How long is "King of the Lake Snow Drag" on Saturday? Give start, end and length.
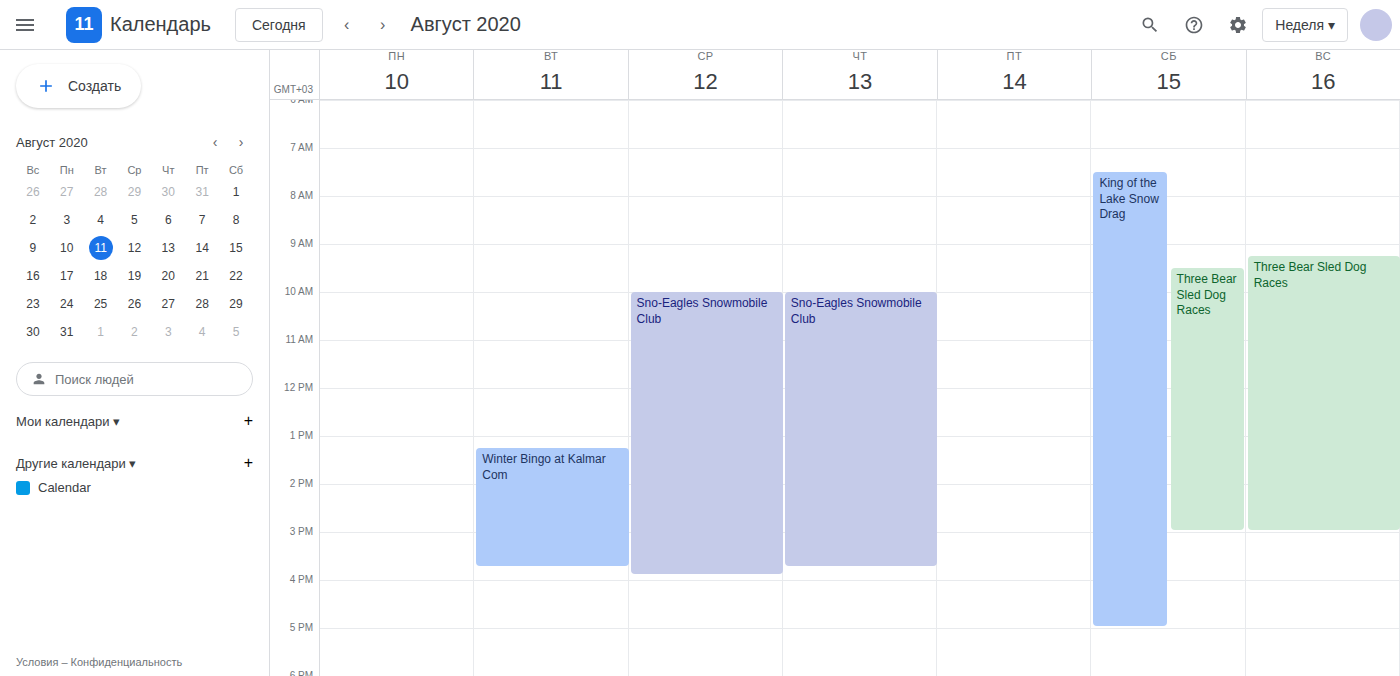
7:30 AM to 5:00 PM, 9 hours 30 minutes